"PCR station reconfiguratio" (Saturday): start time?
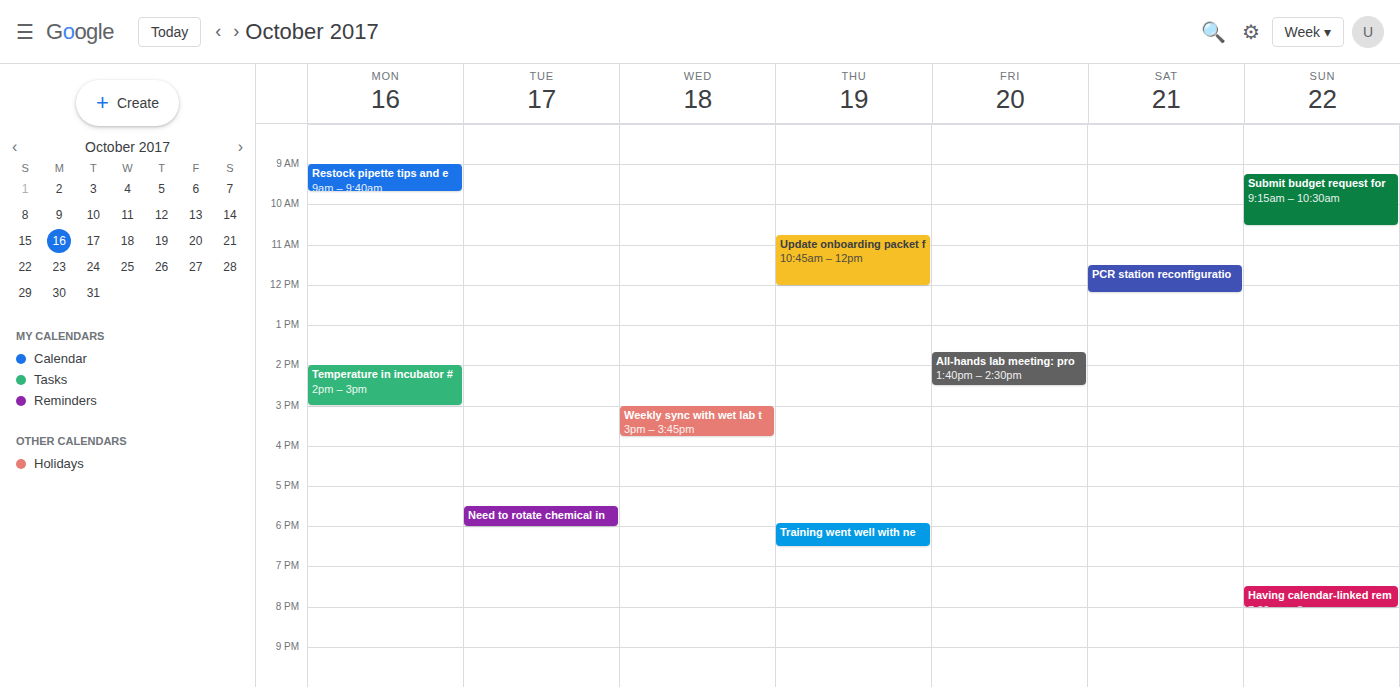
11:30